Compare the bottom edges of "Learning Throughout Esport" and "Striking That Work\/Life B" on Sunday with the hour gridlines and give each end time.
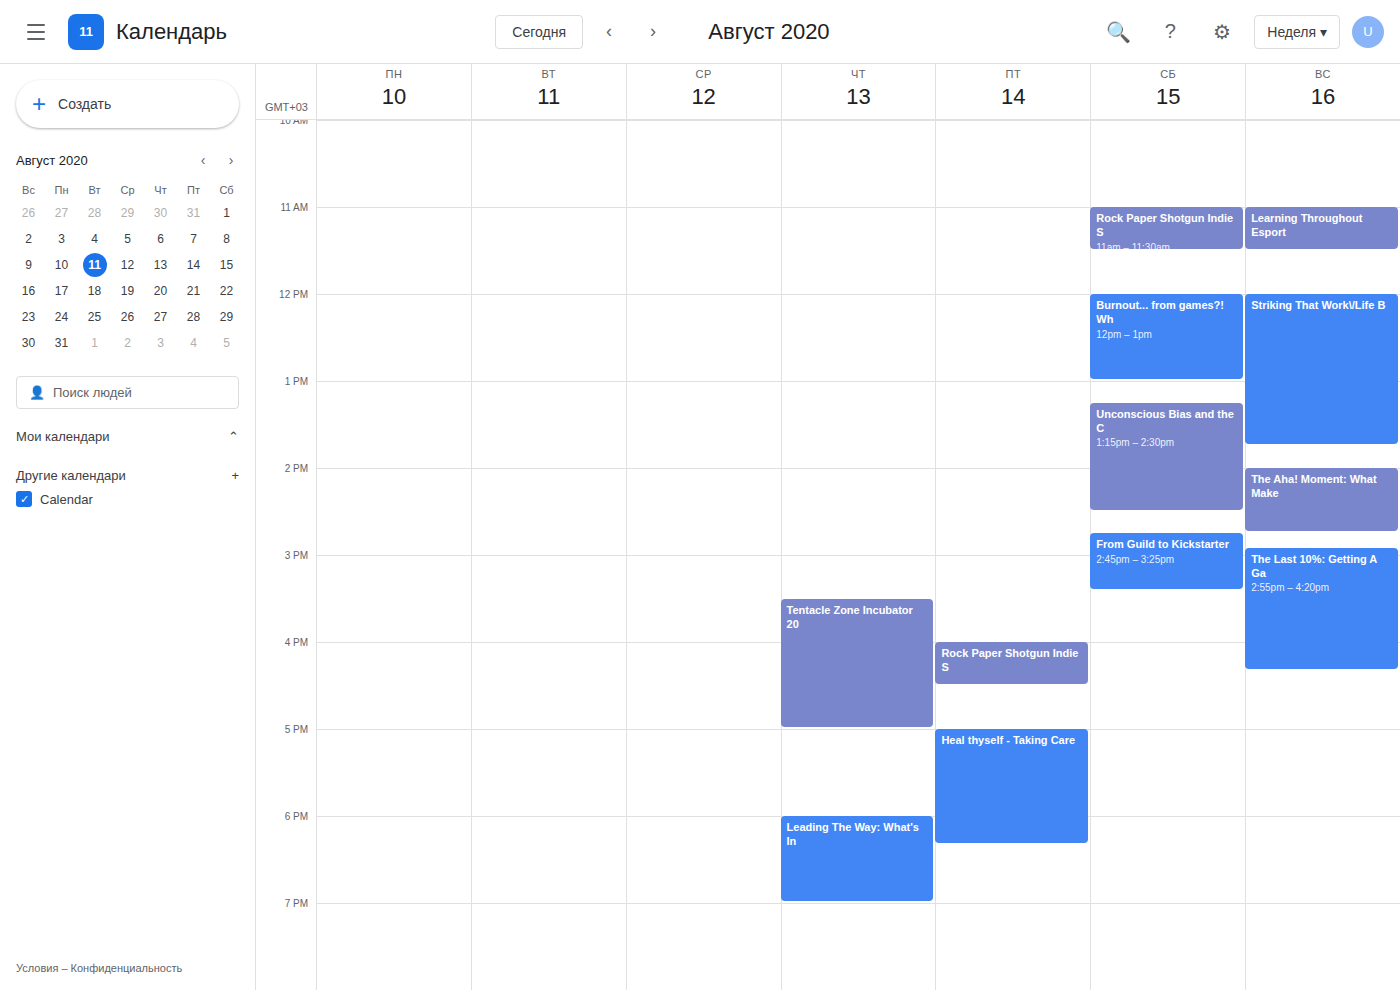
"Learning Throughout Esport": 11:30, halfway between the 11:00 and 12:00 lines. "Striking That Work\/Life B": 13:45, neither: three quarters of the way from the 13:00 line to the 14:00 line.